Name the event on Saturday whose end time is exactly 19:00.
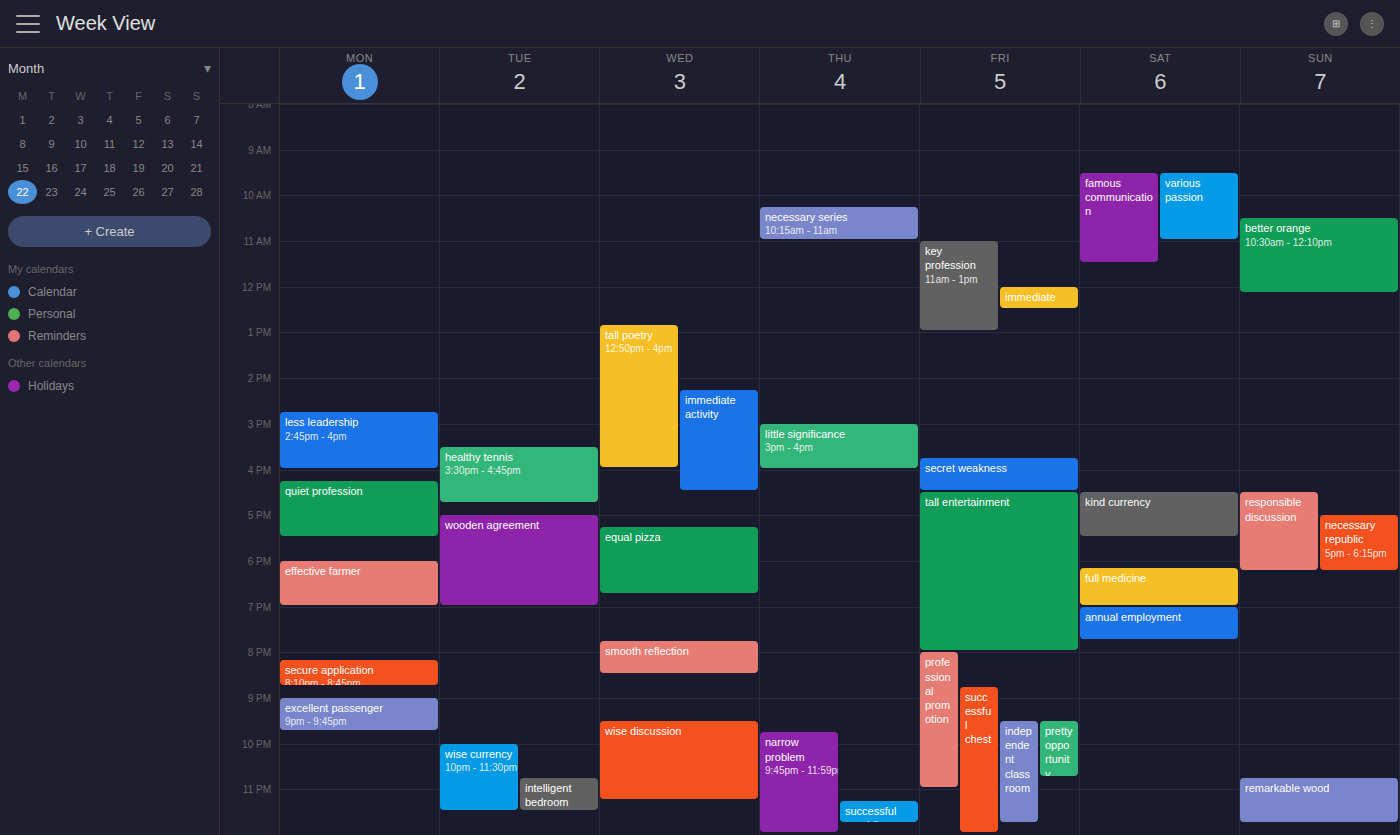
"full medicine"